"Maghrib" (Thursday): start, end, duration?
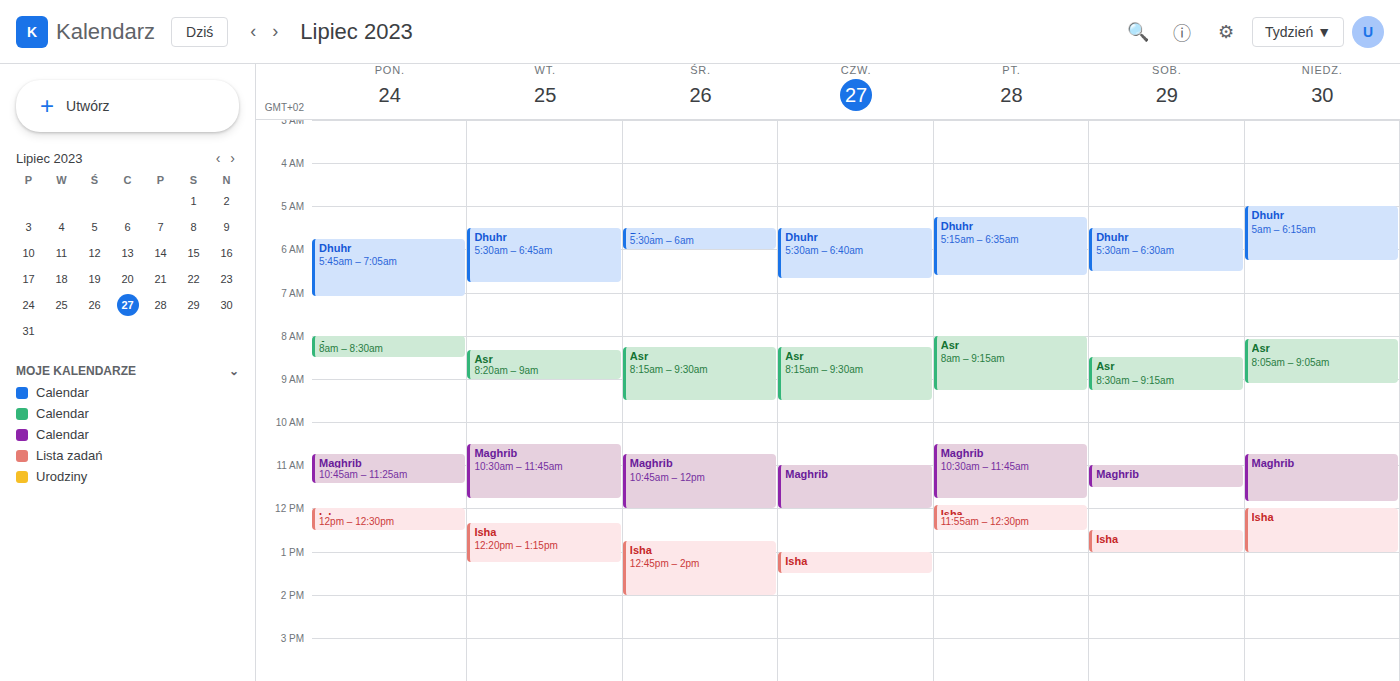
11:00 AM to 12:00 PM, 1 hour